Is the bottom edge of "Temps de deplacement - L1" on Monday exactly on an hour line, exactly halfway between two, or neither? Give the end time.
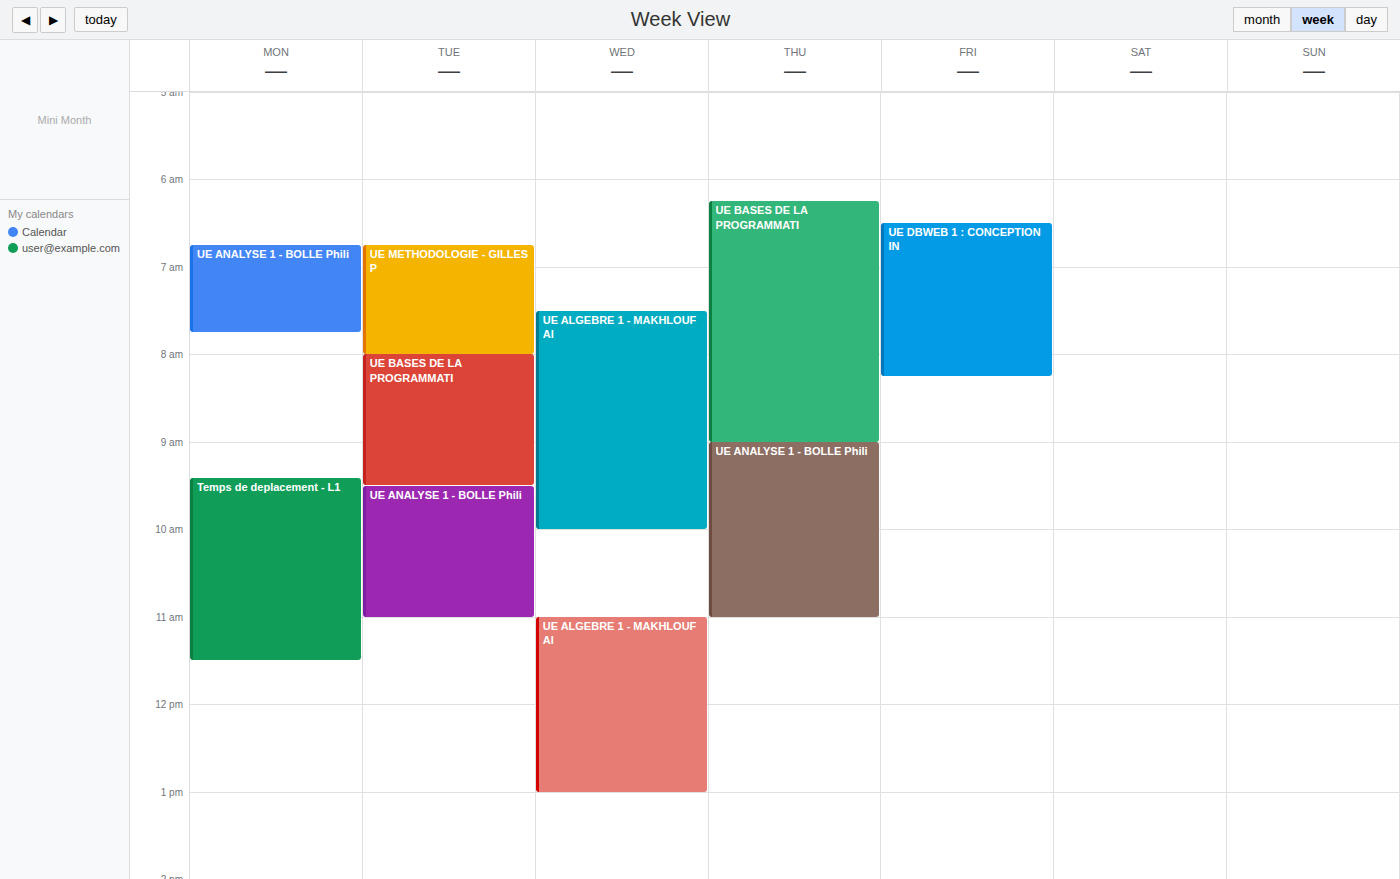
11:30 AM -- halfway between the 11 AM and 12 PM lines.